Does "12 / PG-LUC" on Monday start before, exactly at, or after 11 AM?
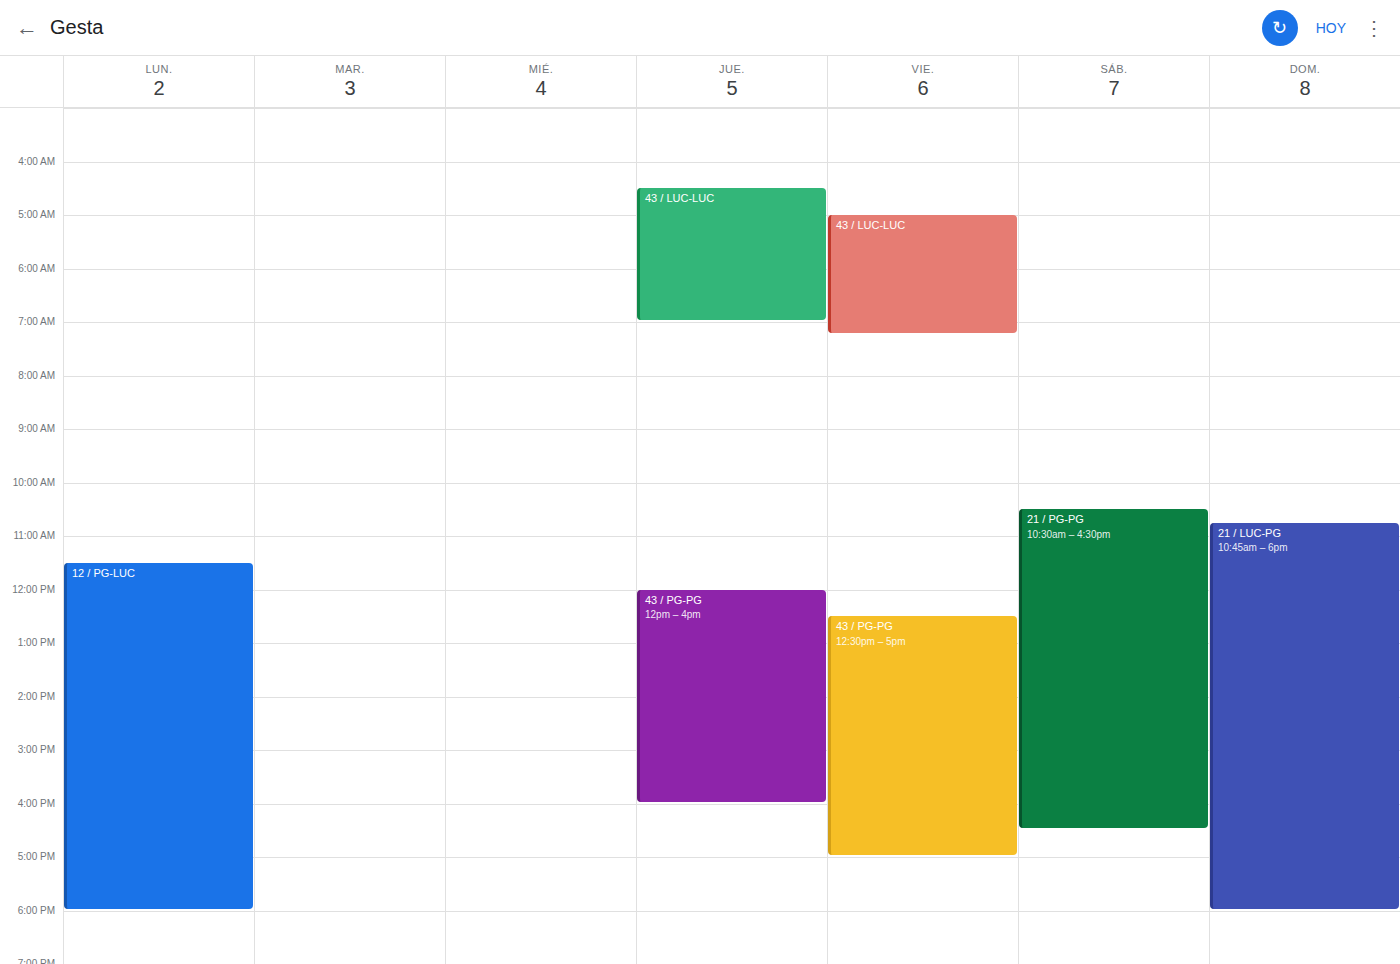
11:30 AM -- after 11 AM, 30 minutes below the 11 AM line.